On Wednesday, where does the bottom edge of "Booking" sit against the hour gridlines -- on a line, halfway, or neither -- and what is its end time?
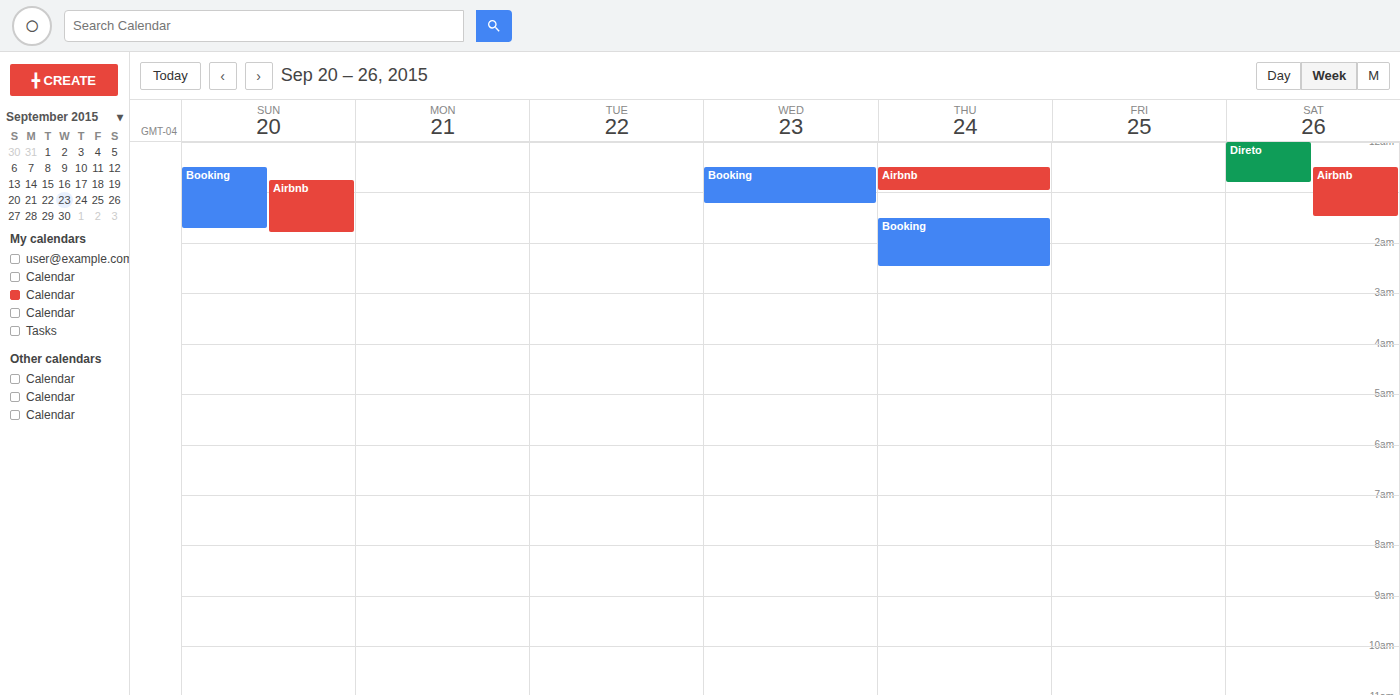
1:15 AM -- neither: a quarter of the way from the 1 AM line to the 2 AM line.